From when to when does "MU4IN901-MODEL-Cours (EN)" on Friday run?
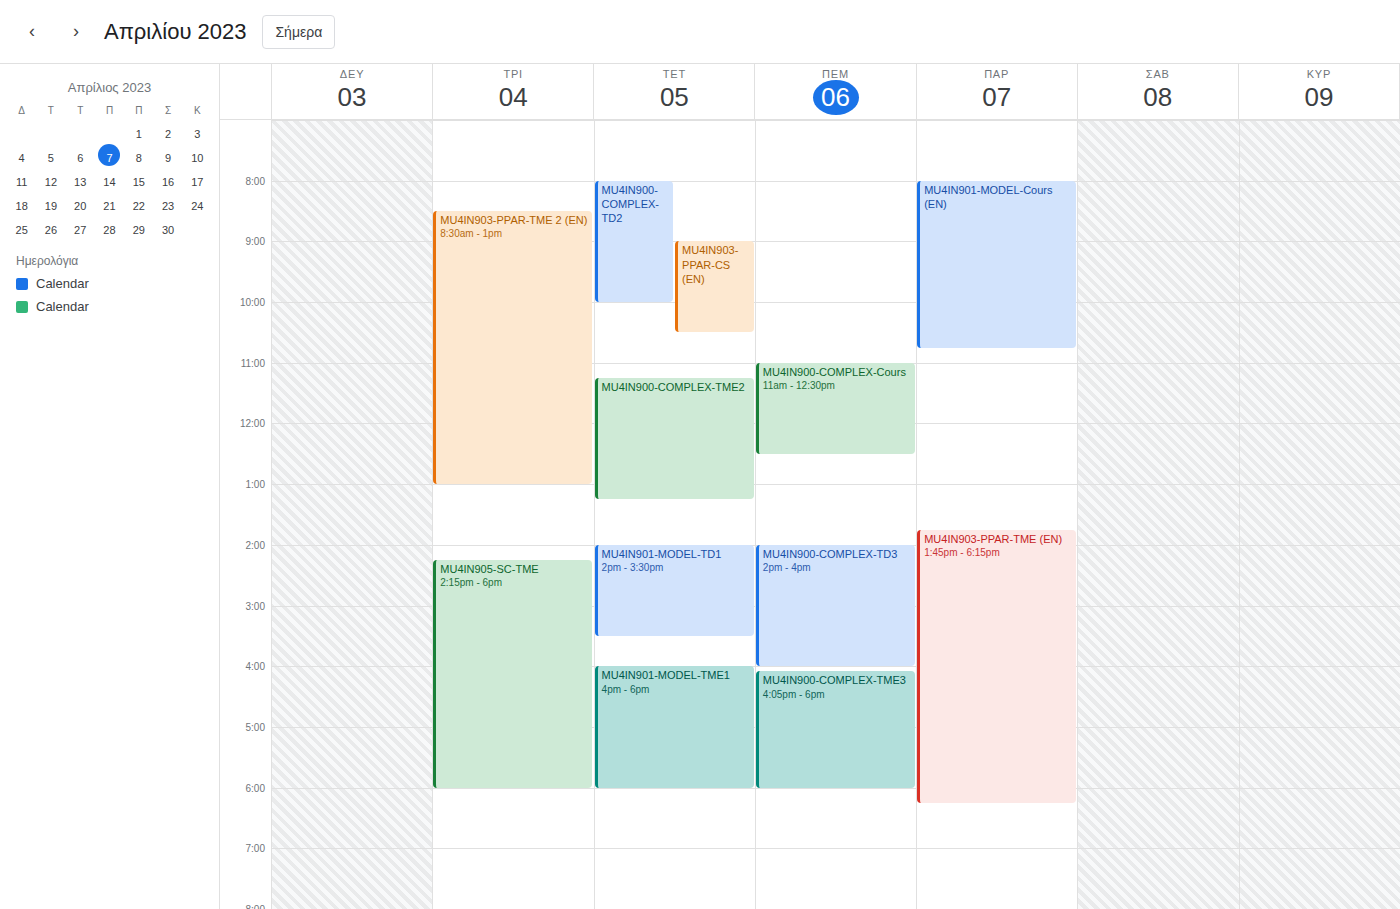
8:00 AM to 10:45 AM